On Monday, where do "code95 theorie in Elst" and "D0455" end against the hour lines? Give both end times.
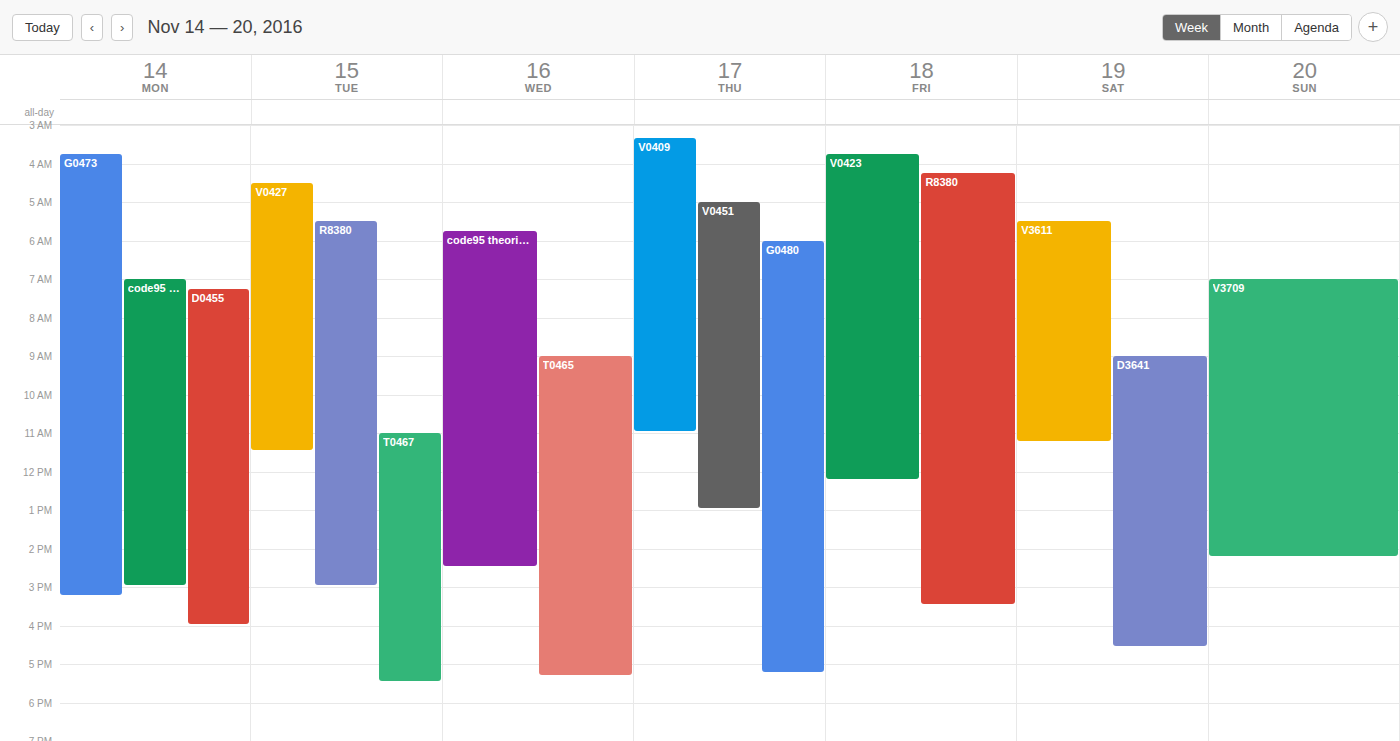
"code95 theorie in Elst": 3:00 PM, exactly on the 3 PM line. "D0455": 4:00 PM, exactly on the 4 PM line.